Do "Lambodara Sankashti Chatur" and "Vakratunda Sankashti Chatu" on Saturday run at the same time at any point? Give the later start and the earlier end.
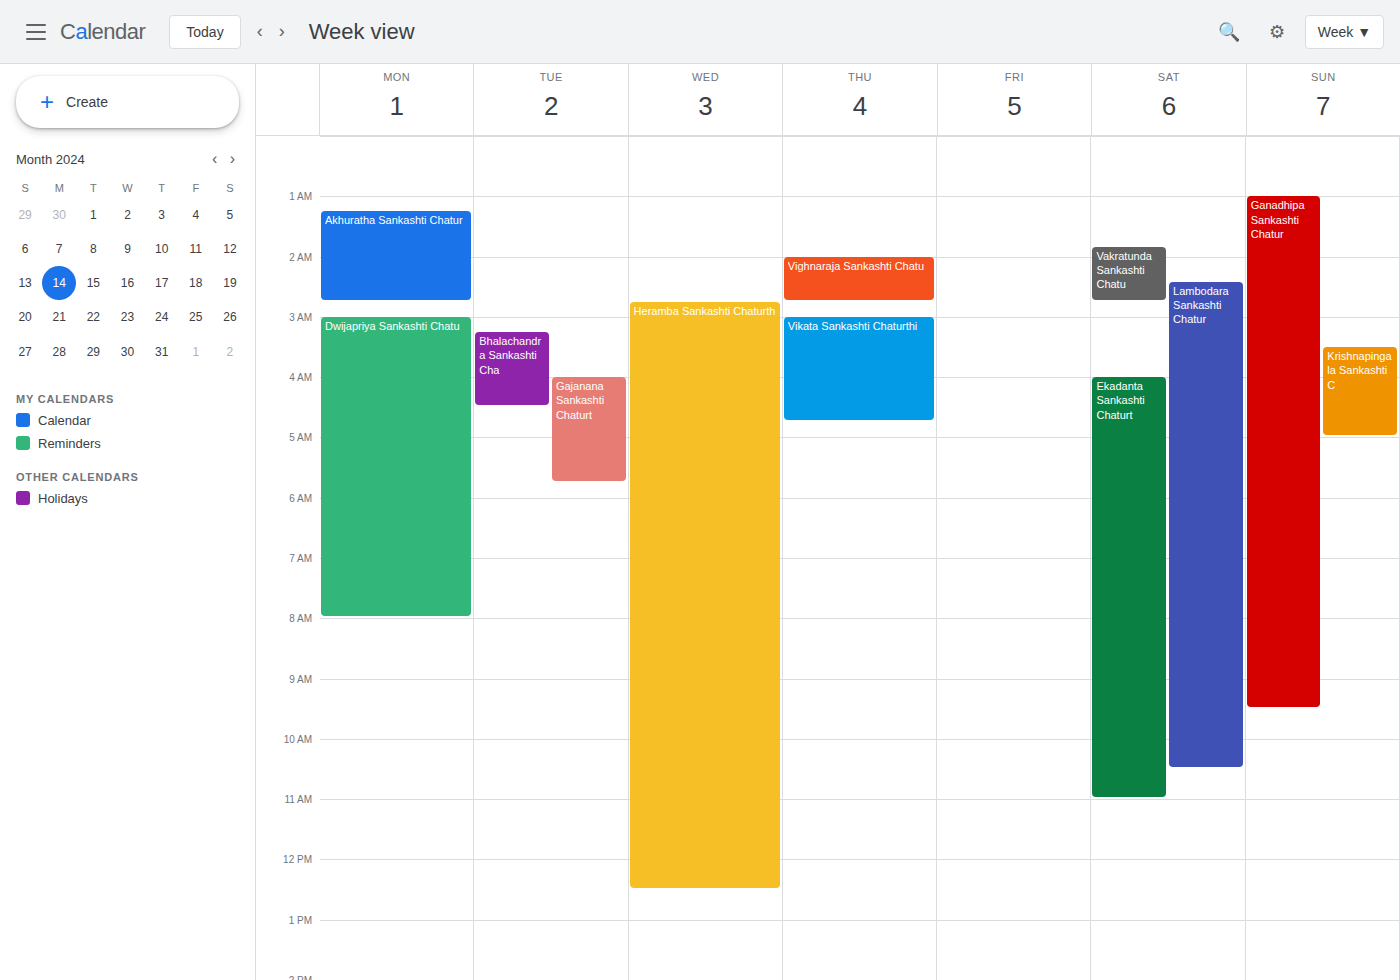
"Lambodara Sankashti Chatur" starts at 2:25 AM, before "Vakratunda Sankashti Chatu" ends at 2:45 AM -- they overlap.